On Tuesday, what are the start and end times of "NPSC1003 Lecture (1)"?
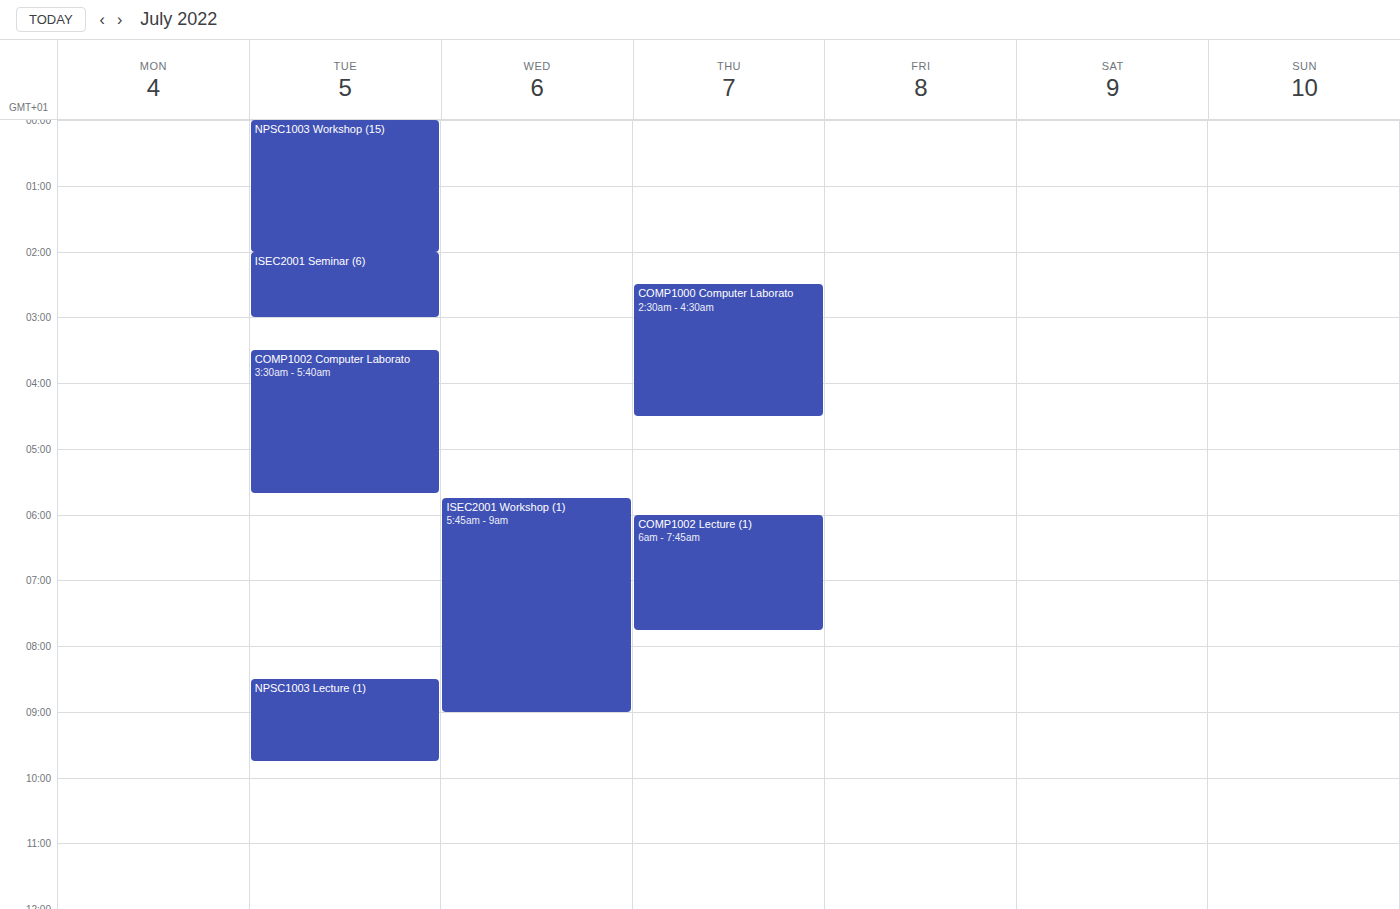
08:30 to 09:45